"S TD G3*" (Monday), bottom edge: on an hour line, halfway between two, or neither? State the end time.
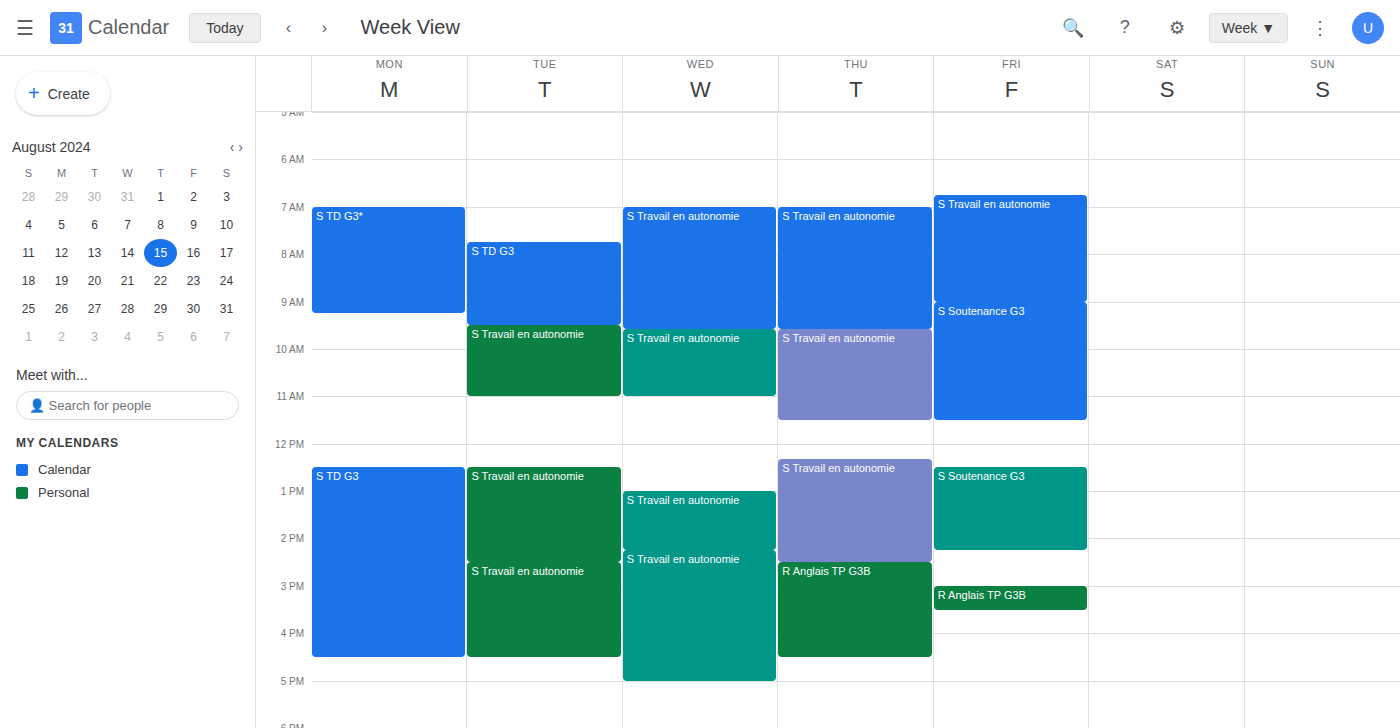
9:15 AM -- neither: a quarter of the way from the 9 AM line to the 10 AM line.